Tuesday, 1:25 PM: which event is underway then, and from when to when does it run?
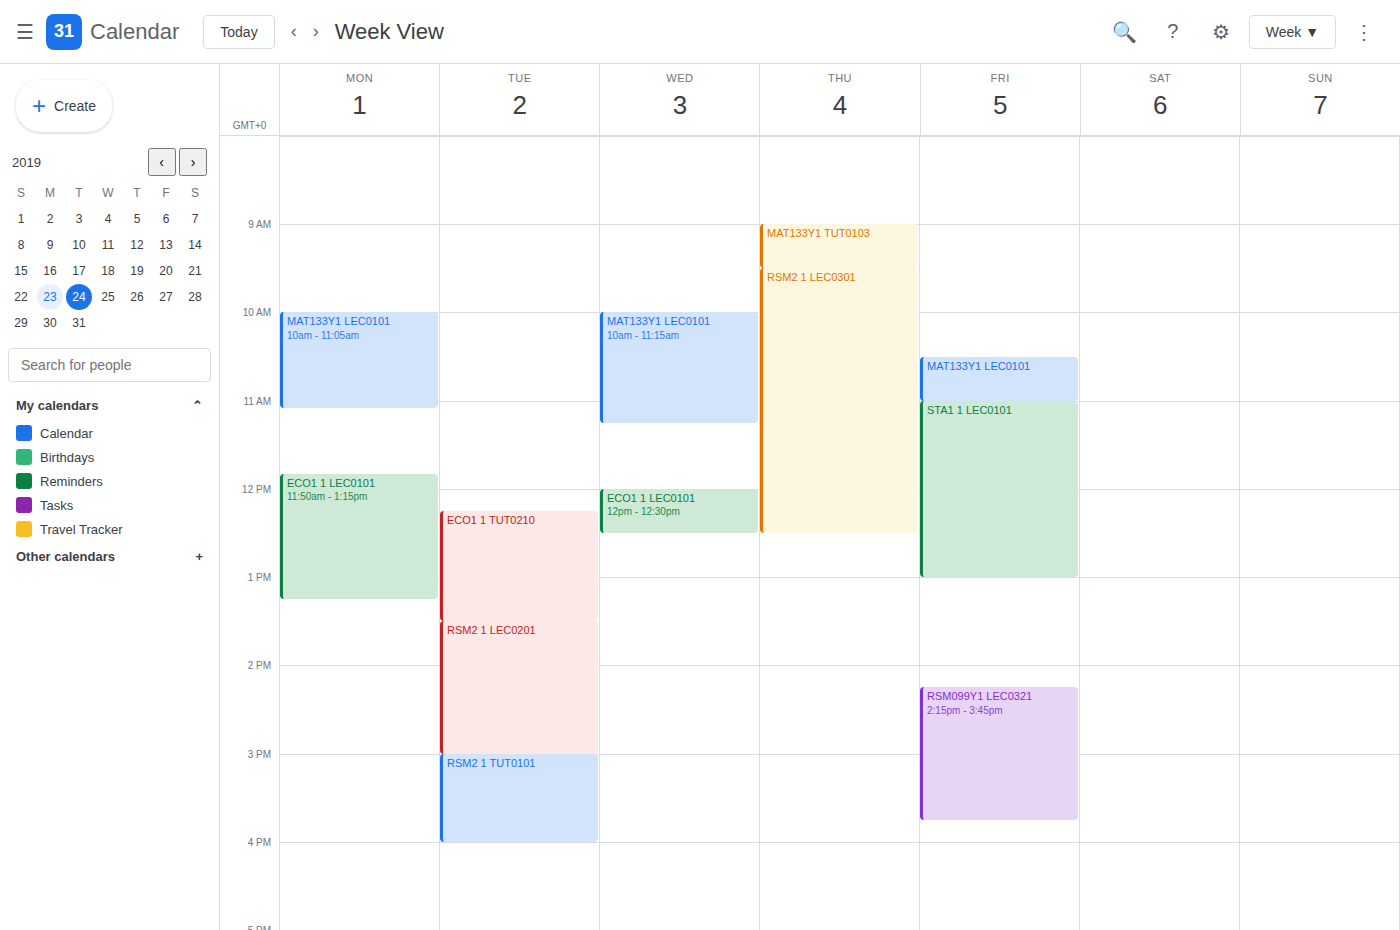
"ECO1 1 TUT0210", 12:15 PM to 1:30 PM